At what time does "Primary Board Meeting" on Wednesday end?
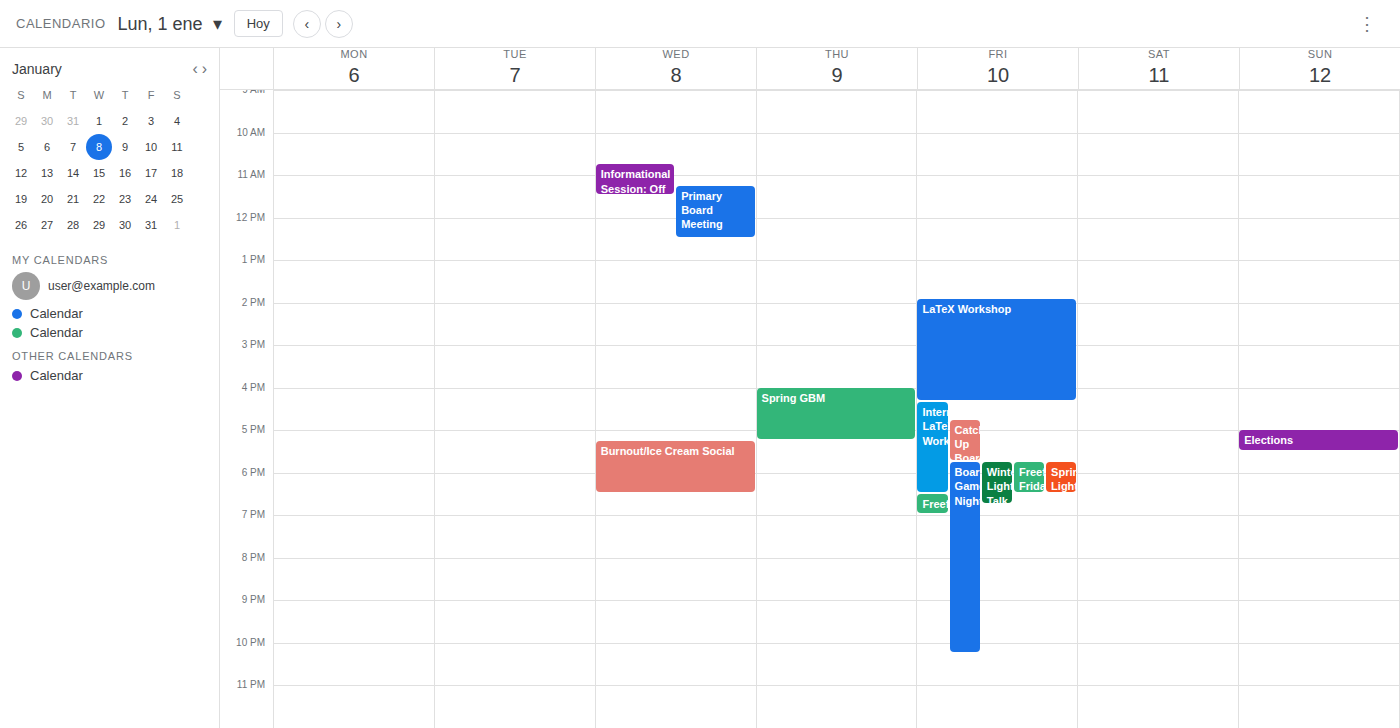
12:30 PM